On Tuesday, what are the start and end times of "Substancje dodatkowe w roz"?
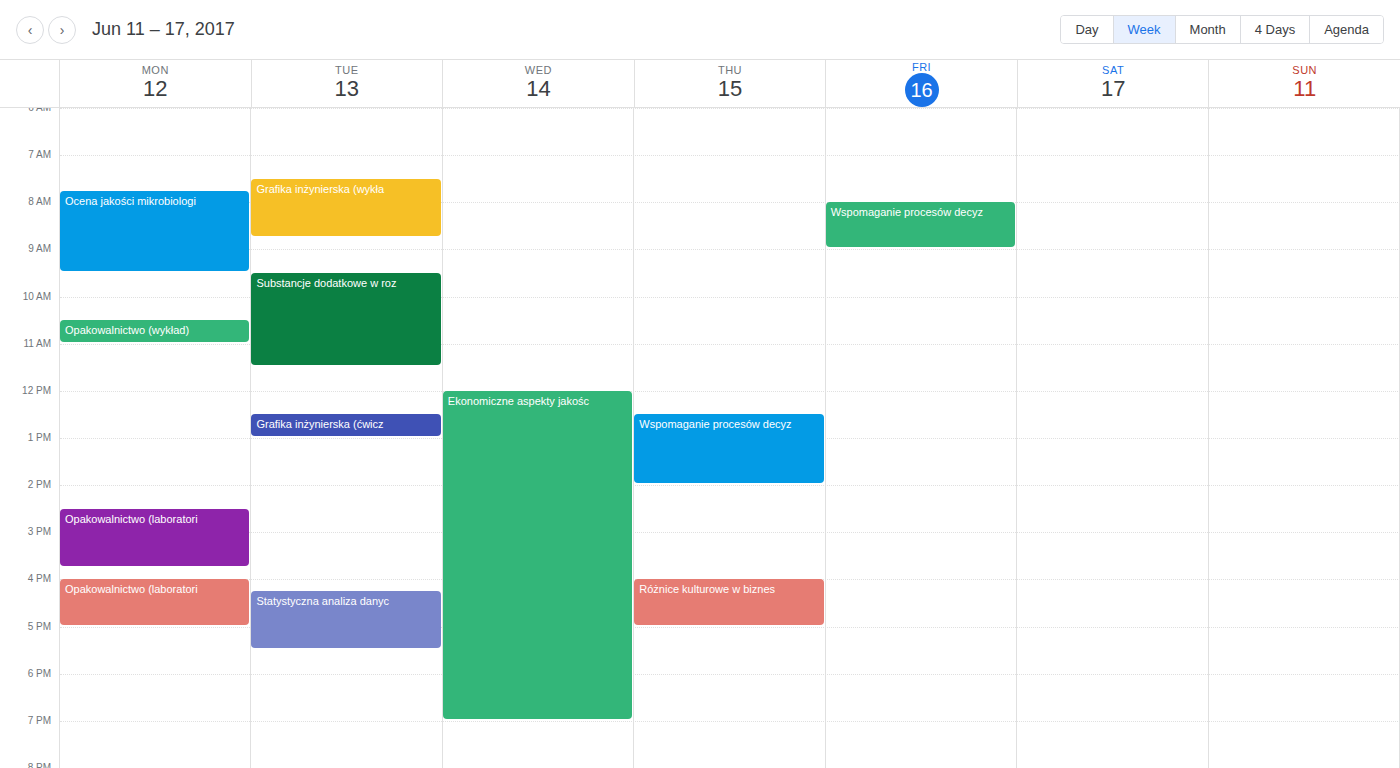
9:30 AM to 11:30 AM